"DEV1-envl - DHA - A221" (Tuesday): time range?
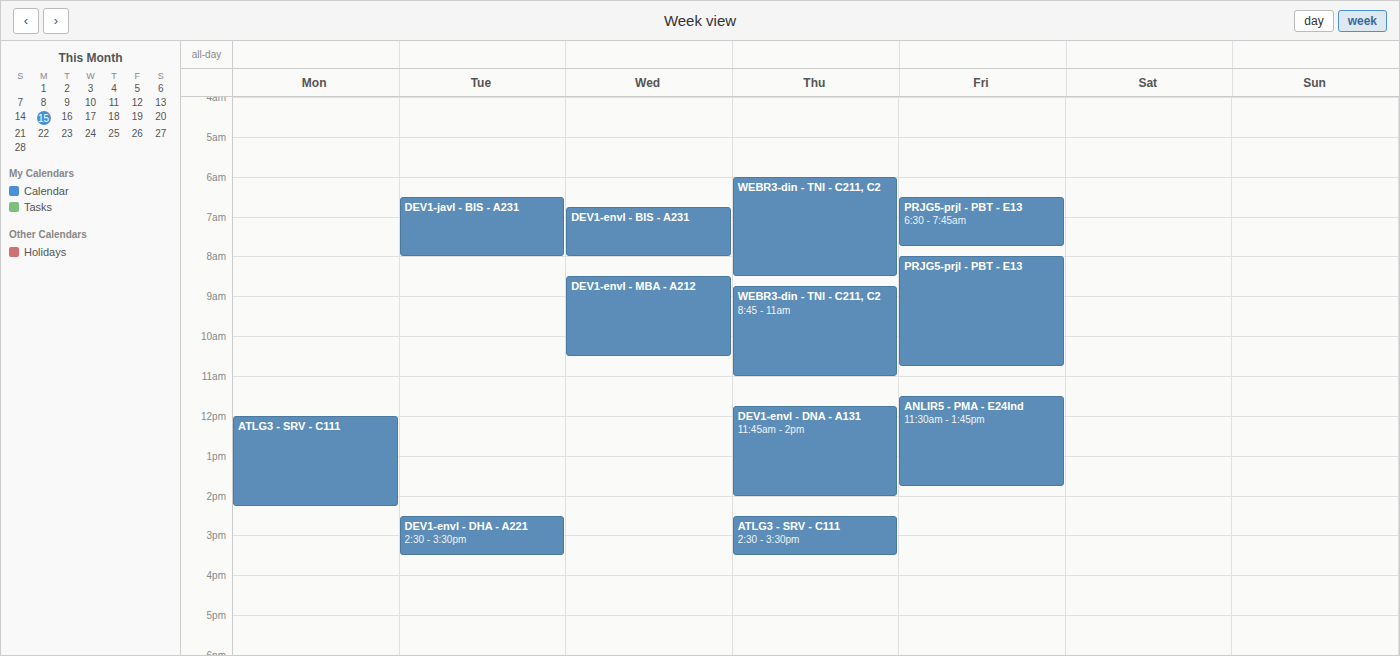
14:30 to 15:30